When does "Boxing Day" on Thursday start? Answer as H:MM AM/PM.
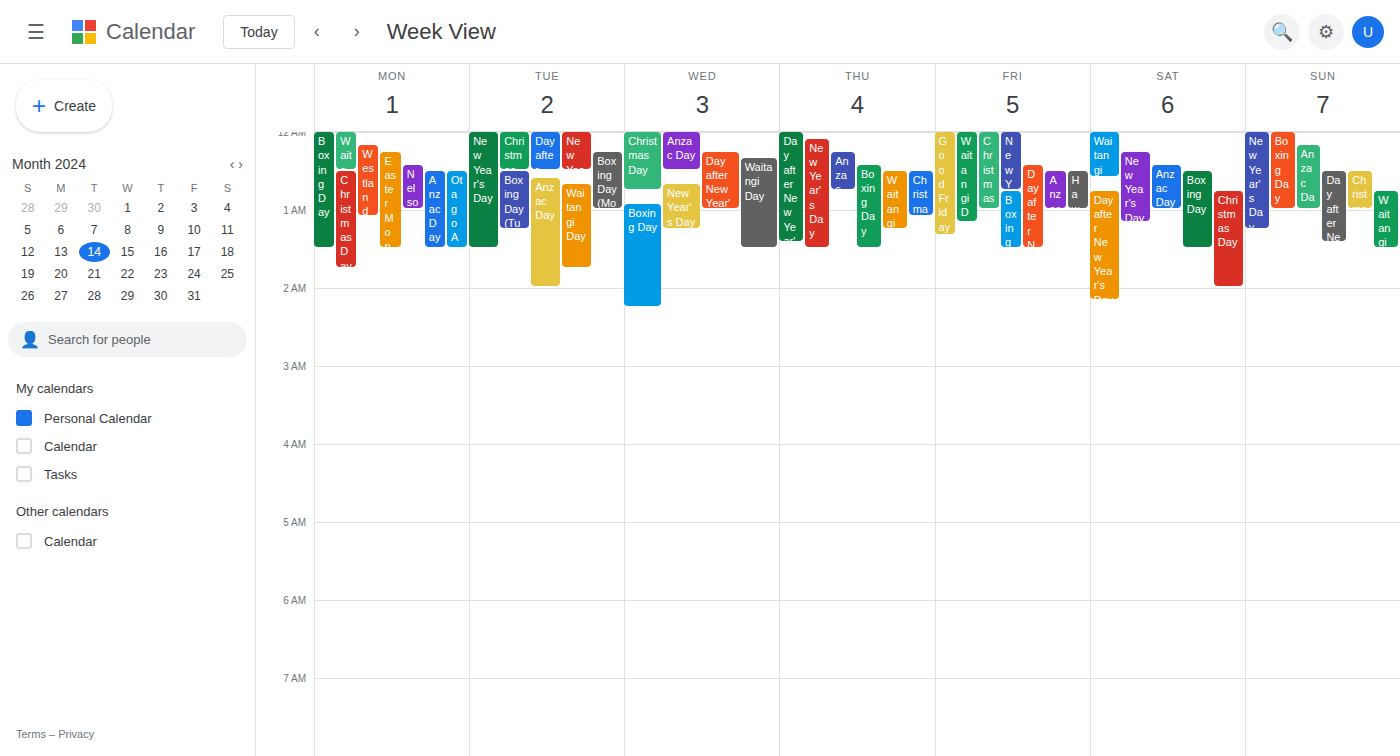
12:25 AM